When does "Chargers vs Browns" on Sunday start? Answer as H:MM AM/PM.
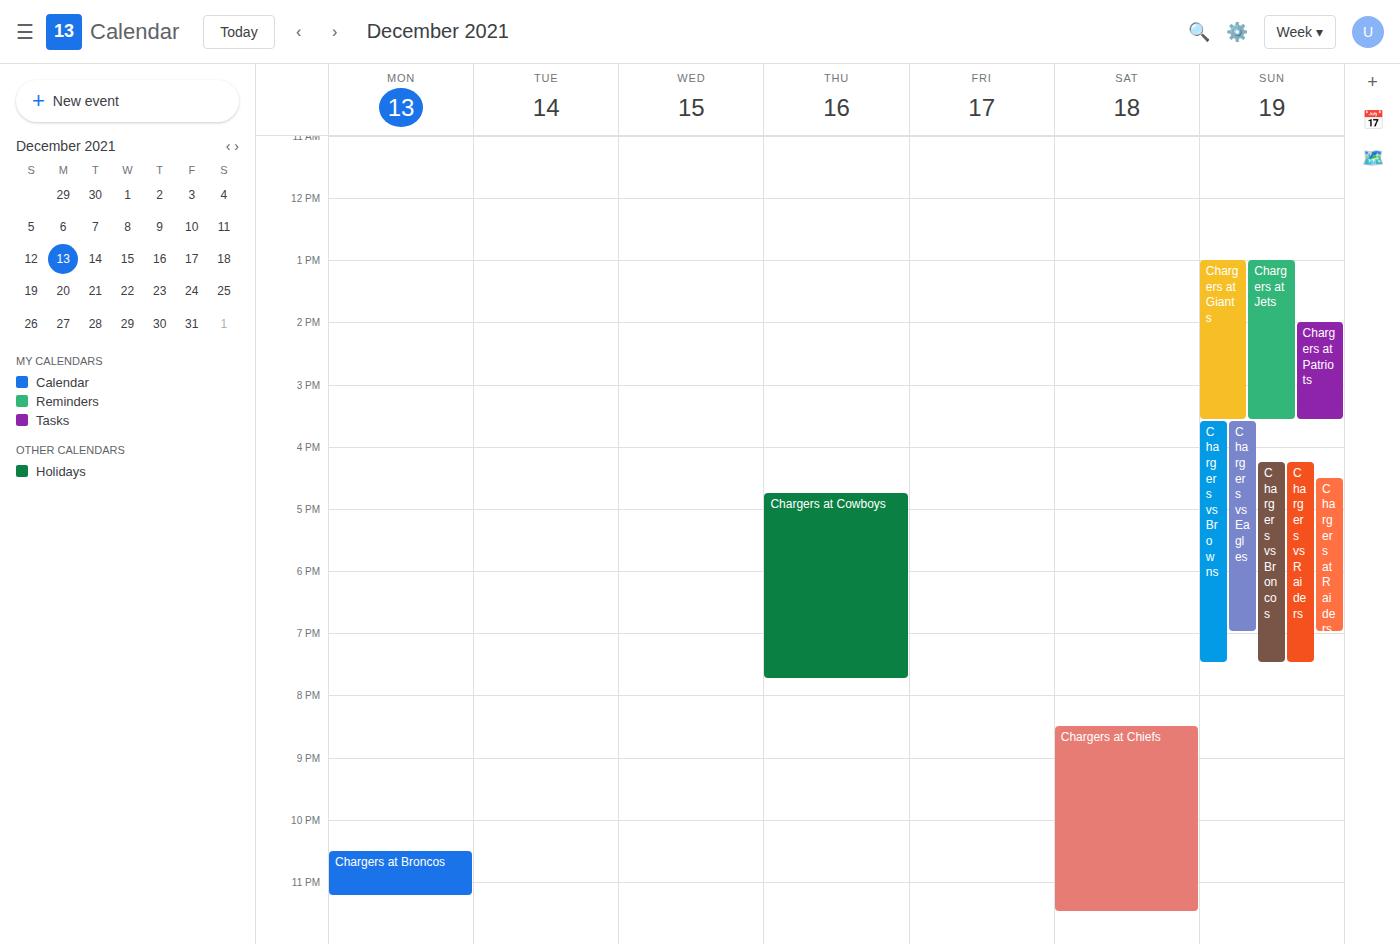
3:35 PM